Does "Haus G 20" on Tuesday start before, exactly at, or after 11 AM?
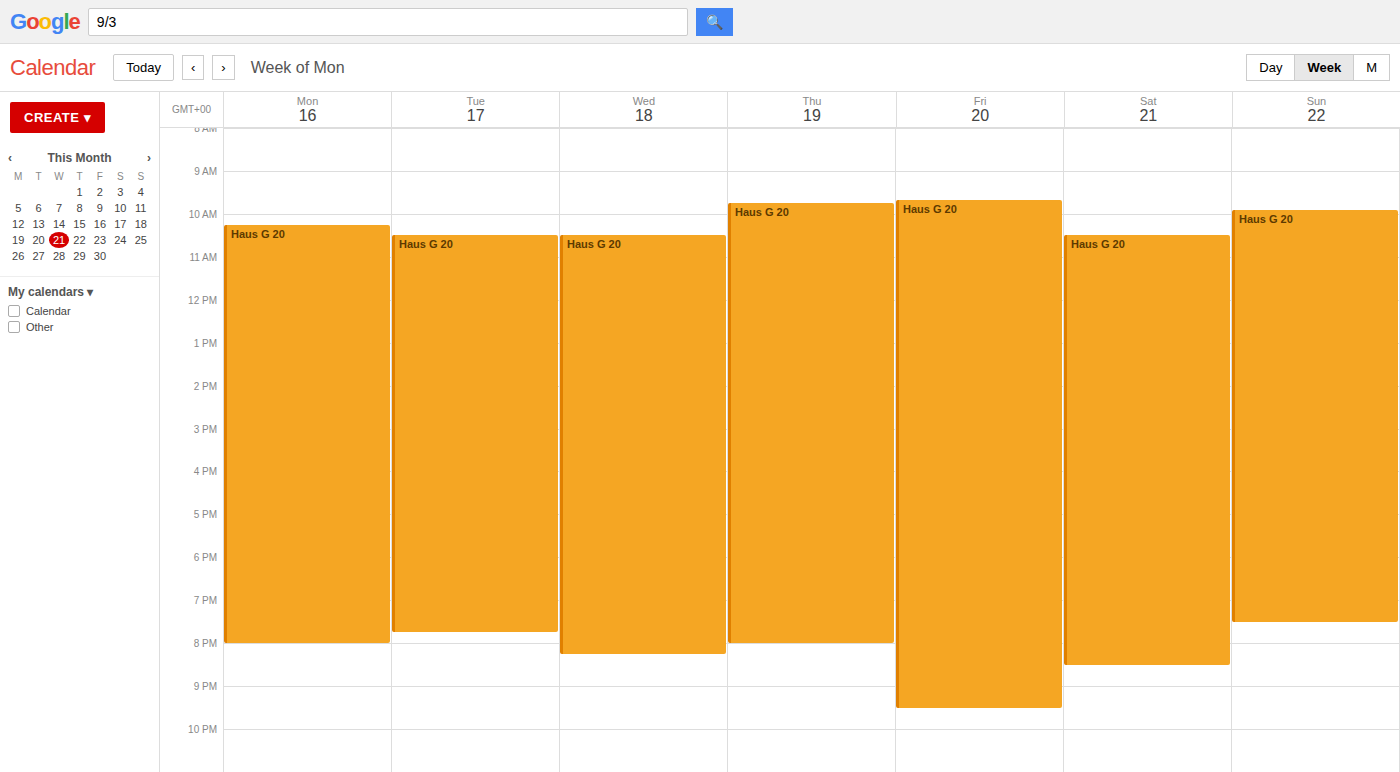
10:30 AM -- before 11 AM, 30 minutes above the 11 AM line.